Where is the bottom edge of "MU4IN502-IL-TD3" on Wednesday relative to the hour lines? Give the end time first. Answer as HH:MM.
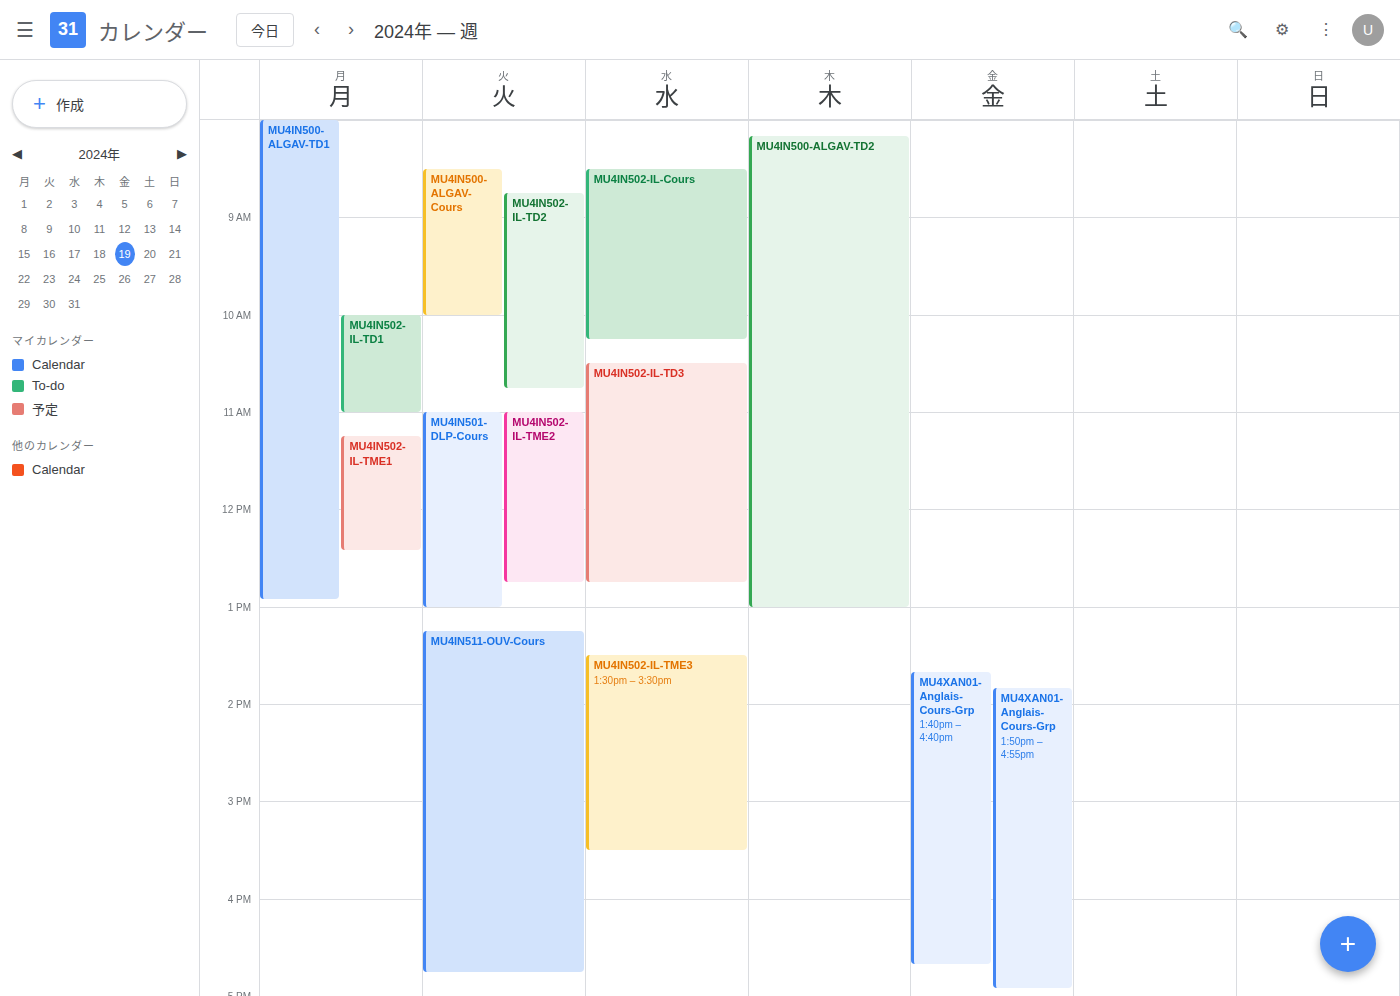
12:45 -- neither: three quarters of the way from the 12:00 line to the 13:00 line.